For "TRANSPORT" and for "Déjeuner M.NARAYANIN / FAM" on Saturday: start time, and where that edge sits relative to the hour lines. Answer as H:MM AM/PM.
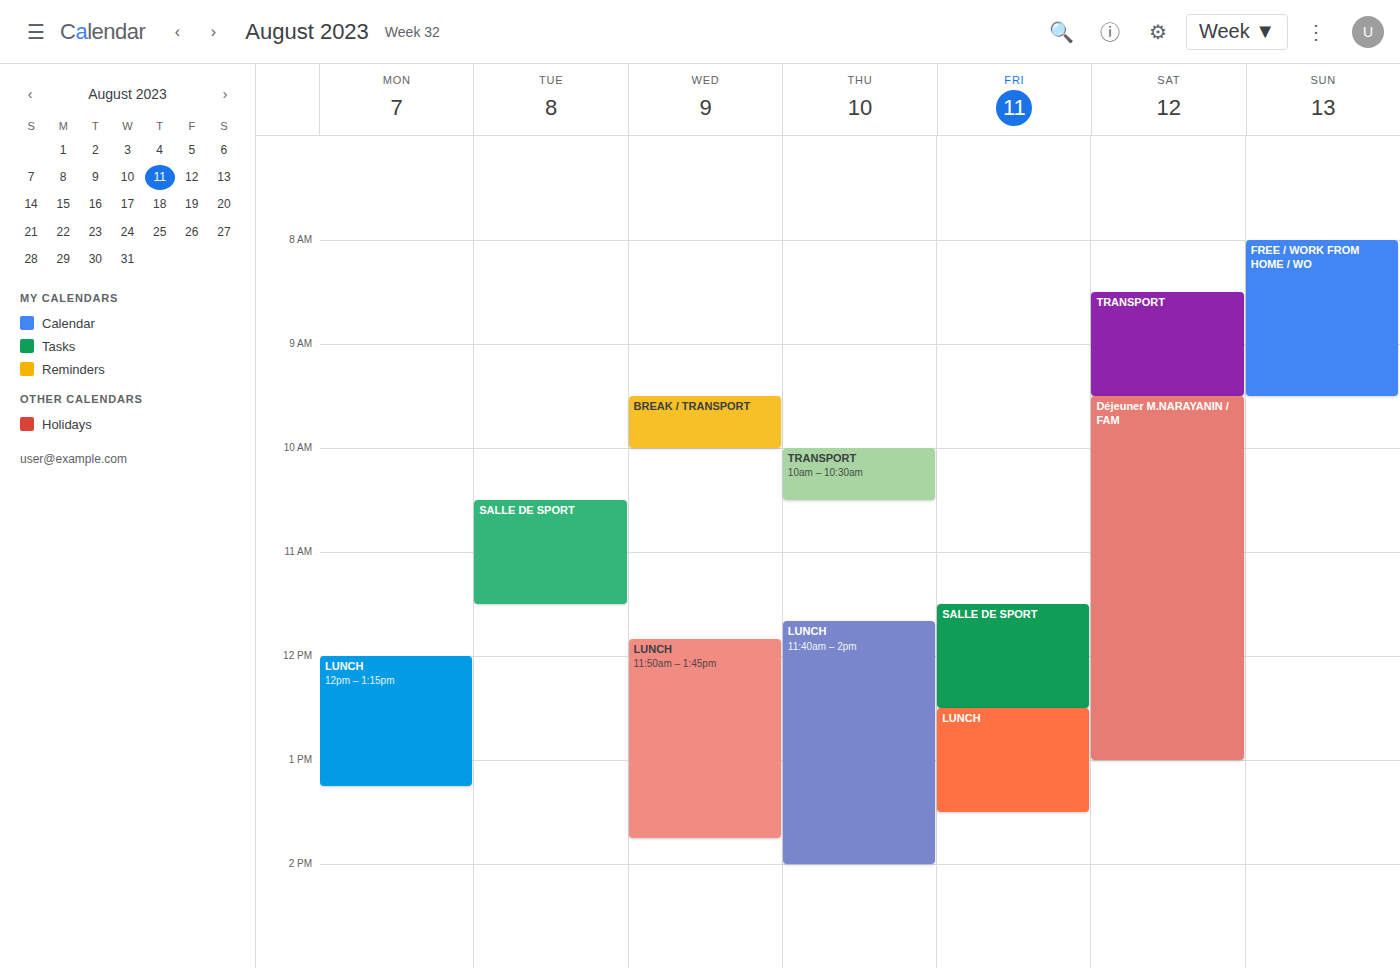
"TRANSPORT": 8:30 AM, halfway between the 8 AM and 9 AM lines. "Déjeuner M.NARAYANIN / FAM": 9:30 AM, halfway between the 9 AM and 10 AM lines.